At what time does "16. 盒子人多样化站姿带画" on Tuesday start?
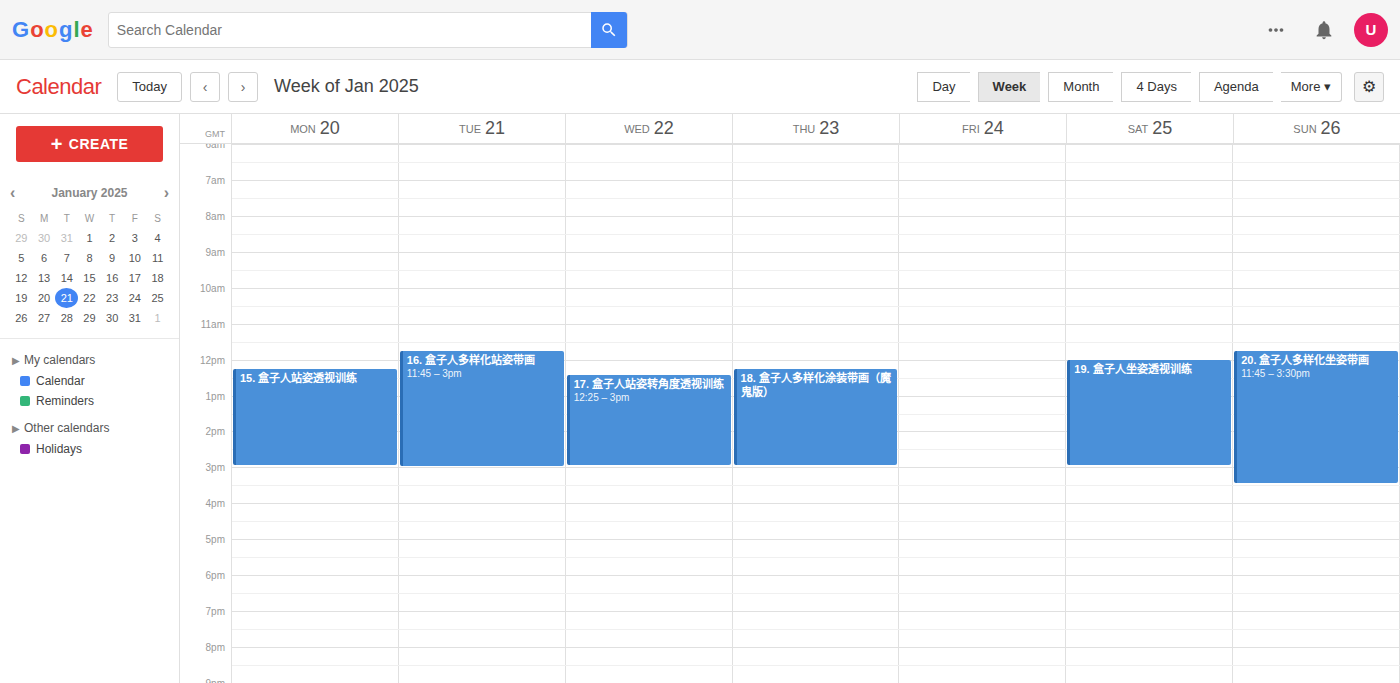
11:45 AM